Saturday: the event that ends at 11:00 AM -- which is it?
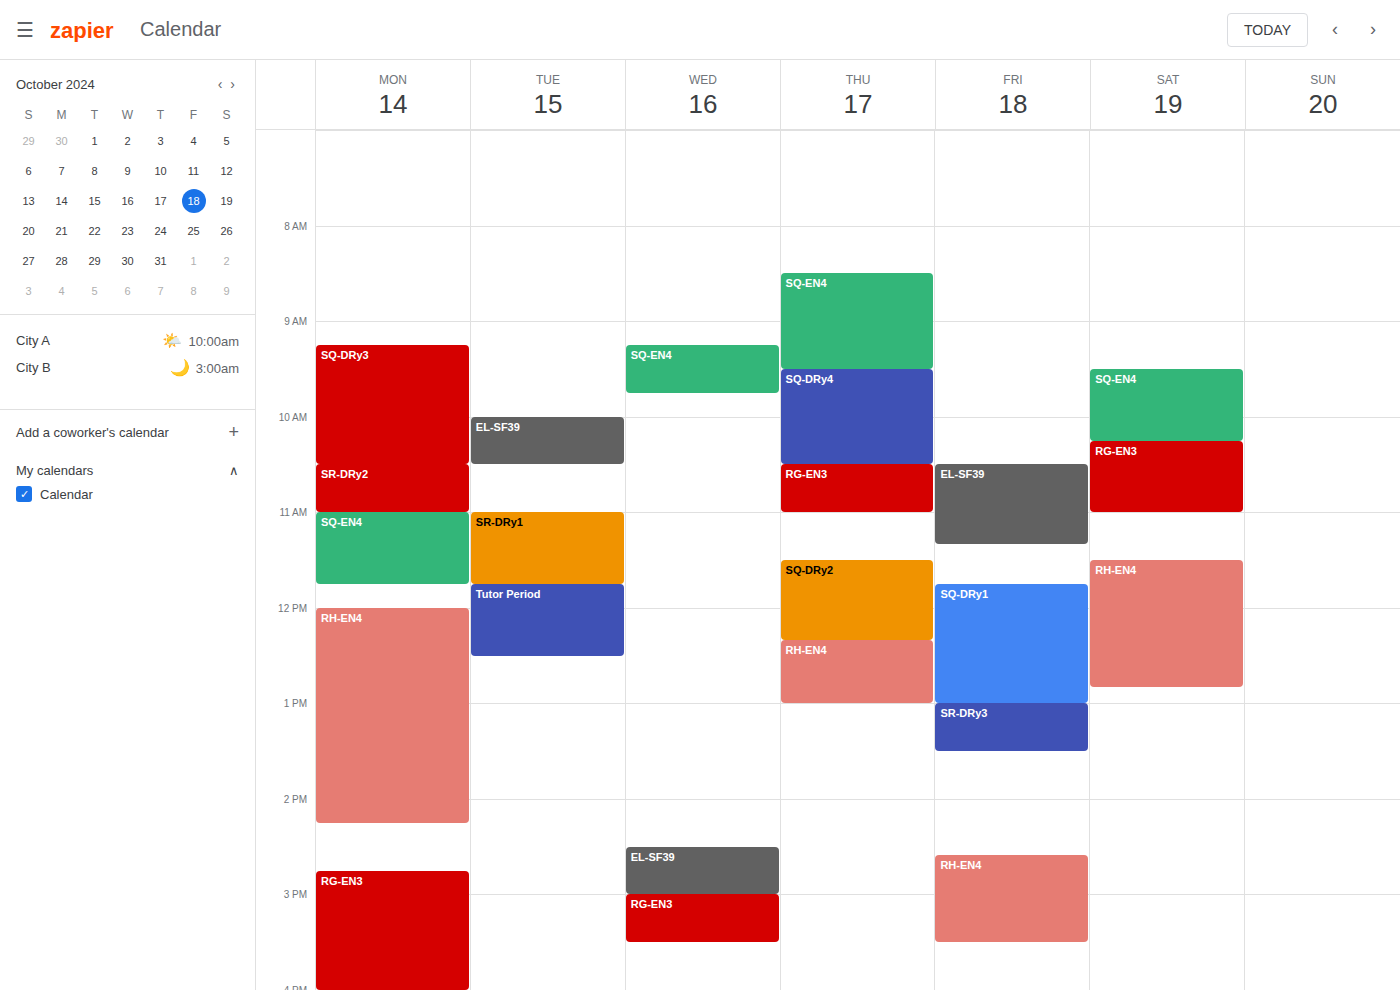
"RG-EN3"